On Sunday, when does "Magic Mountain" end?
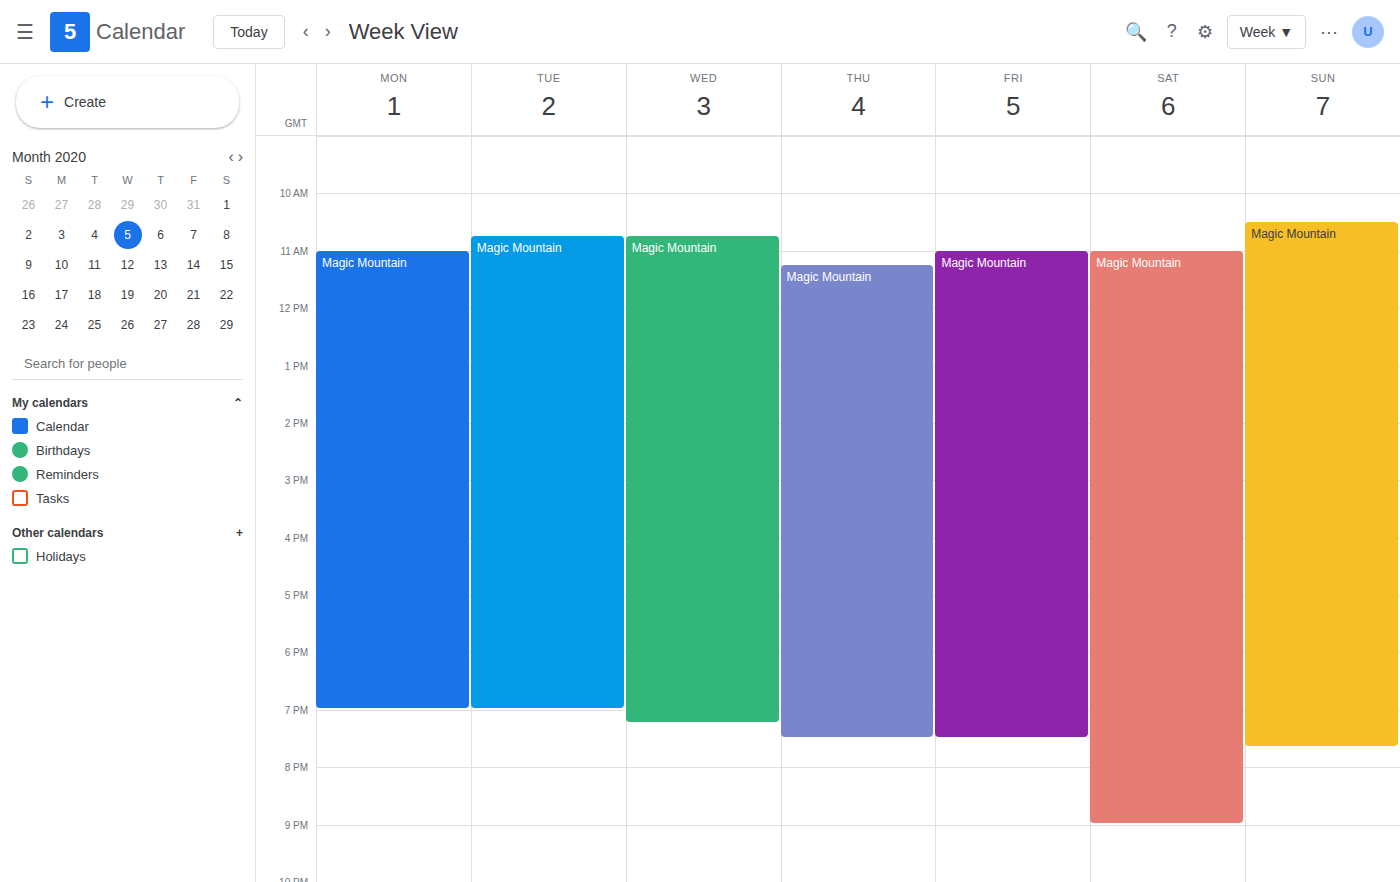
7:40 PM